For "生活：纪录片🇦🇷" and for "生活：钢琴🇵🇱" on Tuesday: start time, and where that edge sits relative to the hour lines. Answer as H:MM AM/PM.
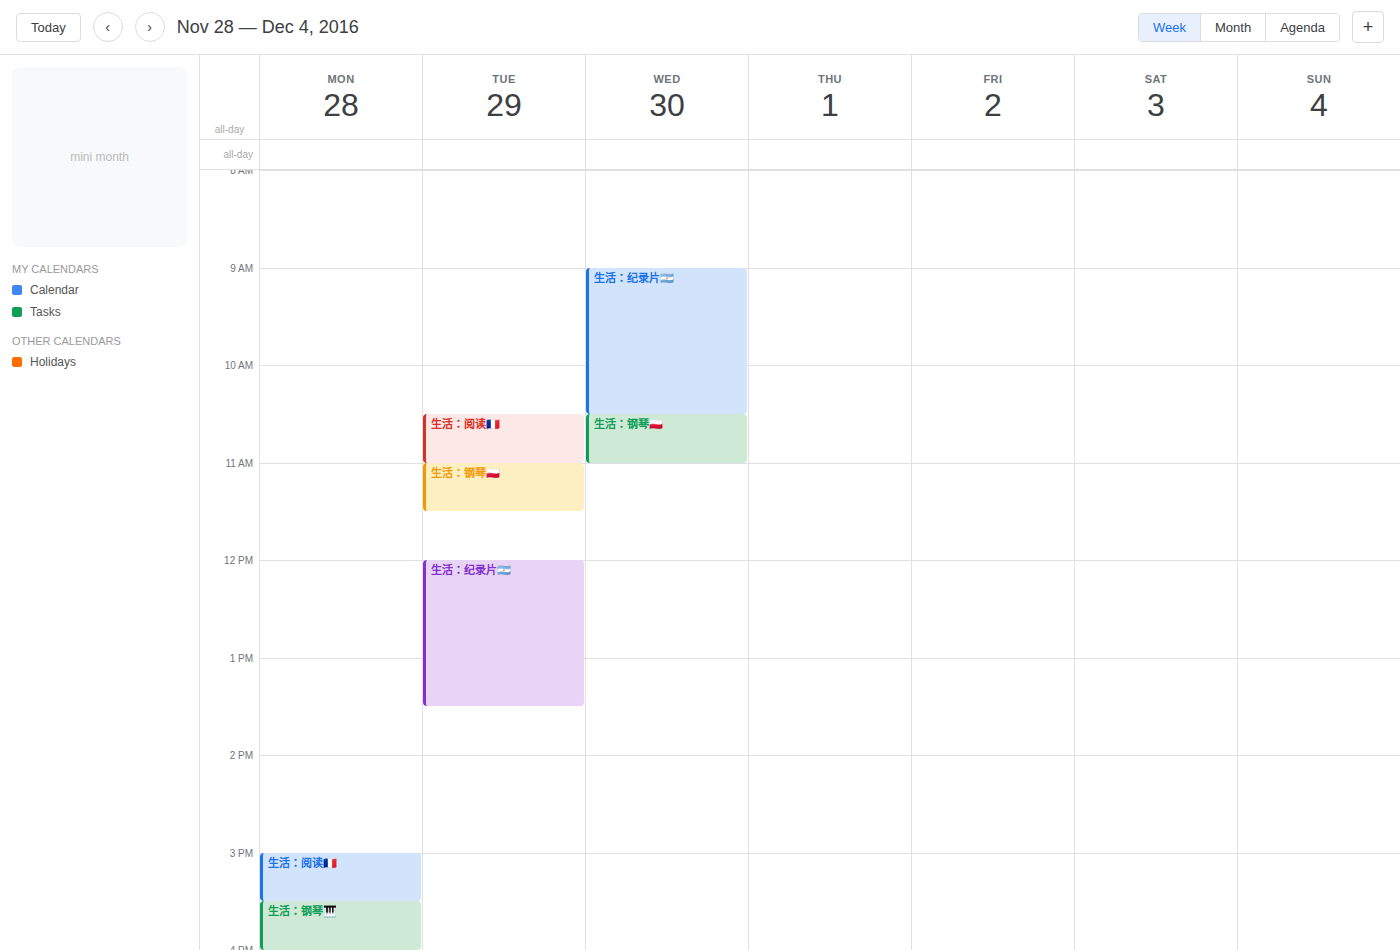
"生活：纪录片🇦🇷": 12:00 PM, exactly on the 12 PM line. "生活：钢琴🇵🇱": 11:00 AM, exactly on the 11 AM line.